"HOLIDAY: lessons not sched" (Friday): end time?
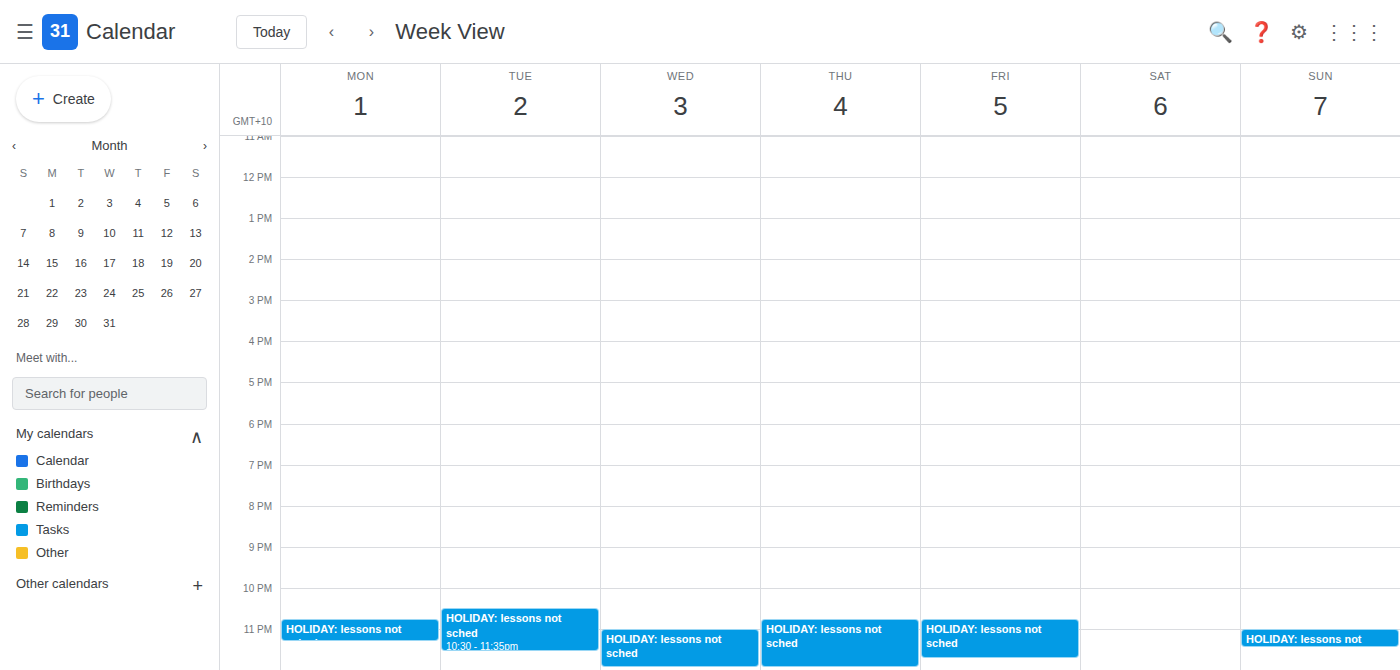
11:45 PM